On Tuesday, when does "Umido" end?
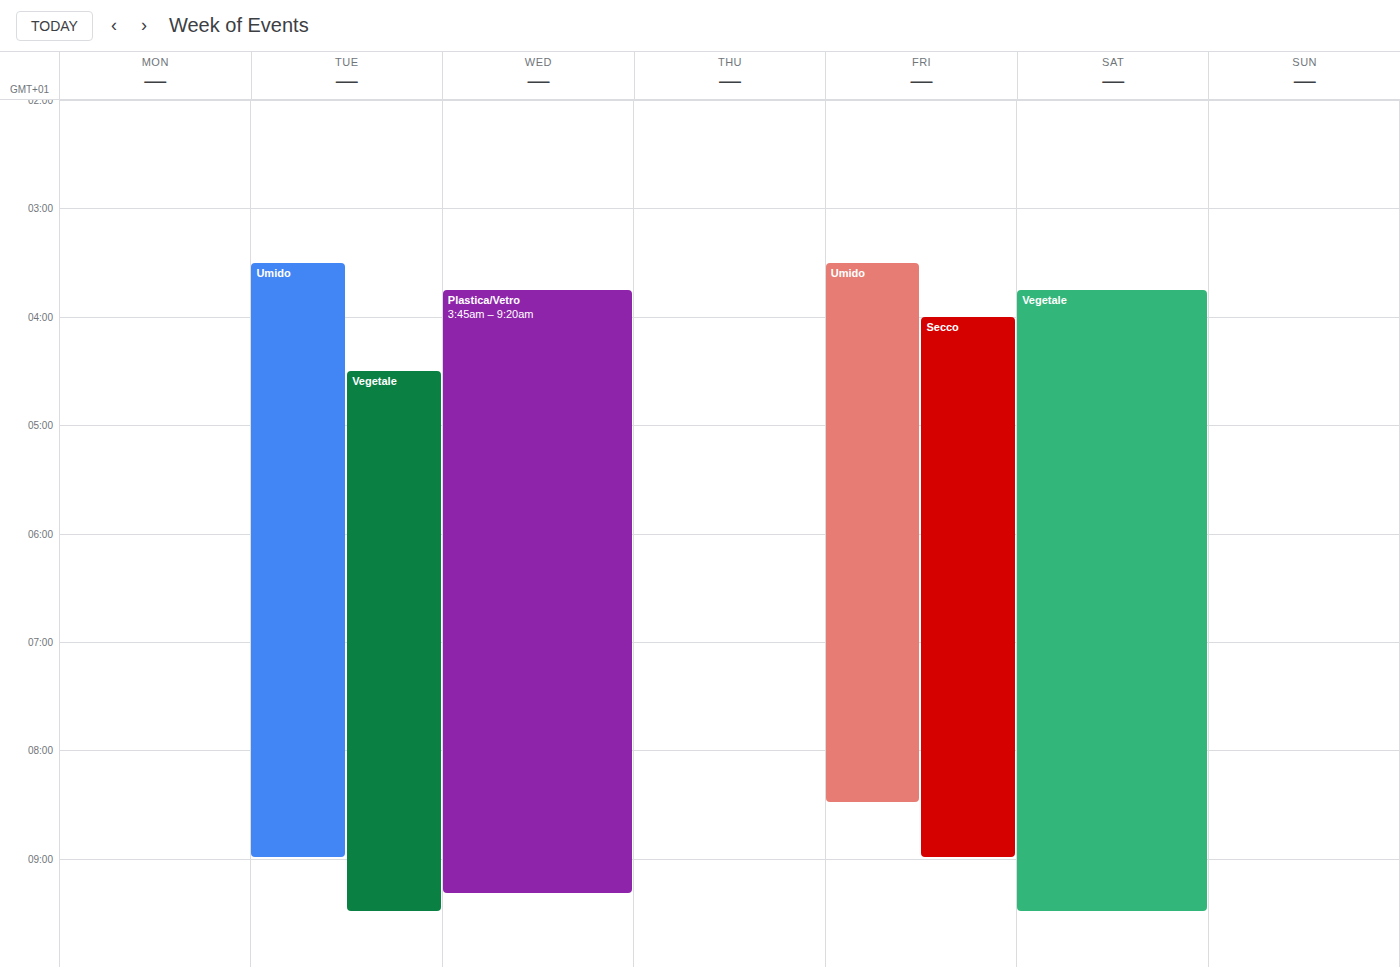
09:00